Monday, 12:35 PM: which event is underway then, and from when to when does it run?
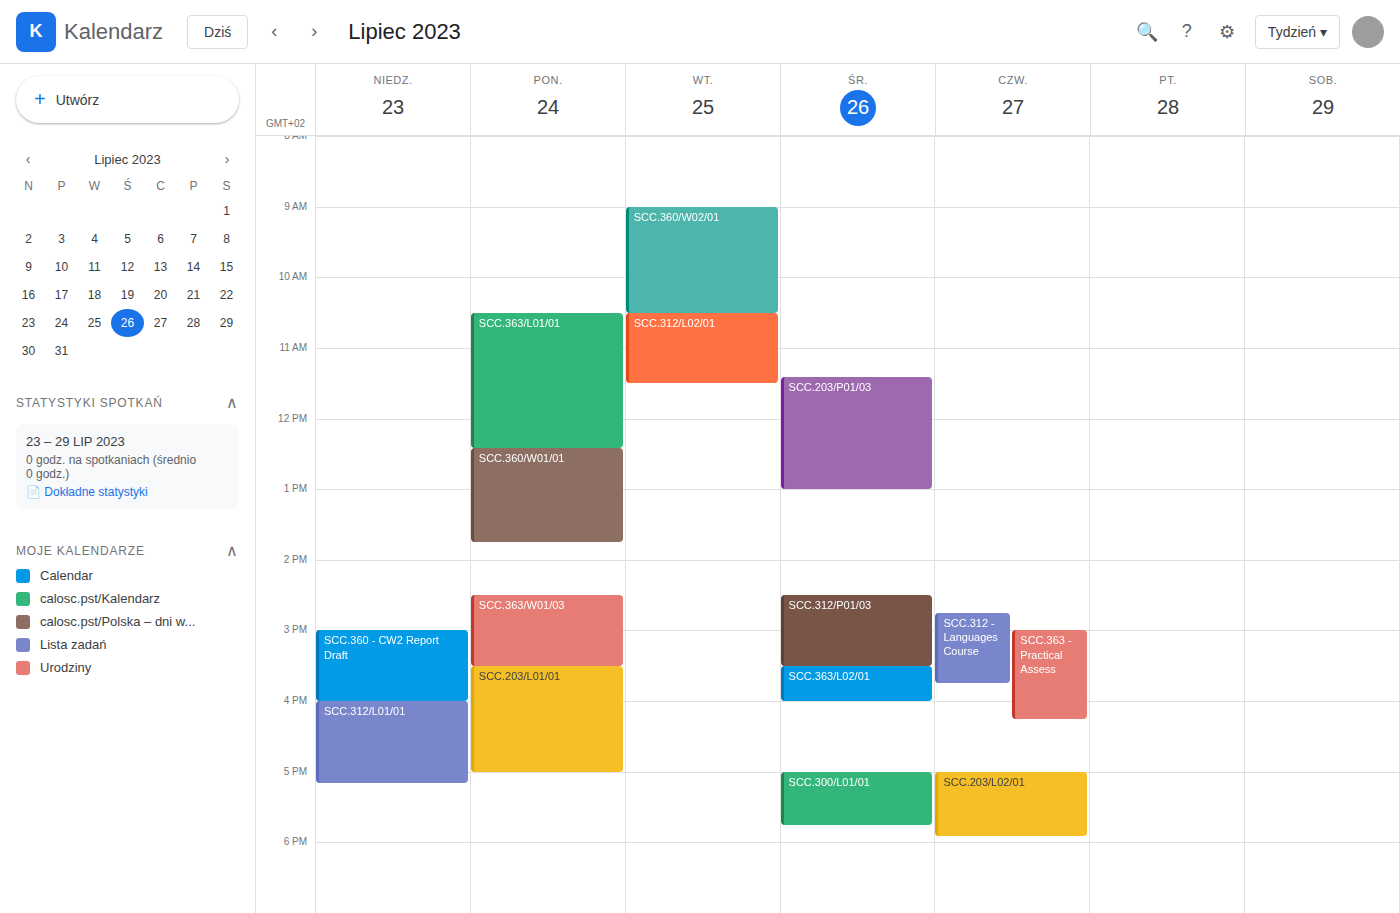
"SCC.360/W01/01", 12:25 PM to 1:45 PM